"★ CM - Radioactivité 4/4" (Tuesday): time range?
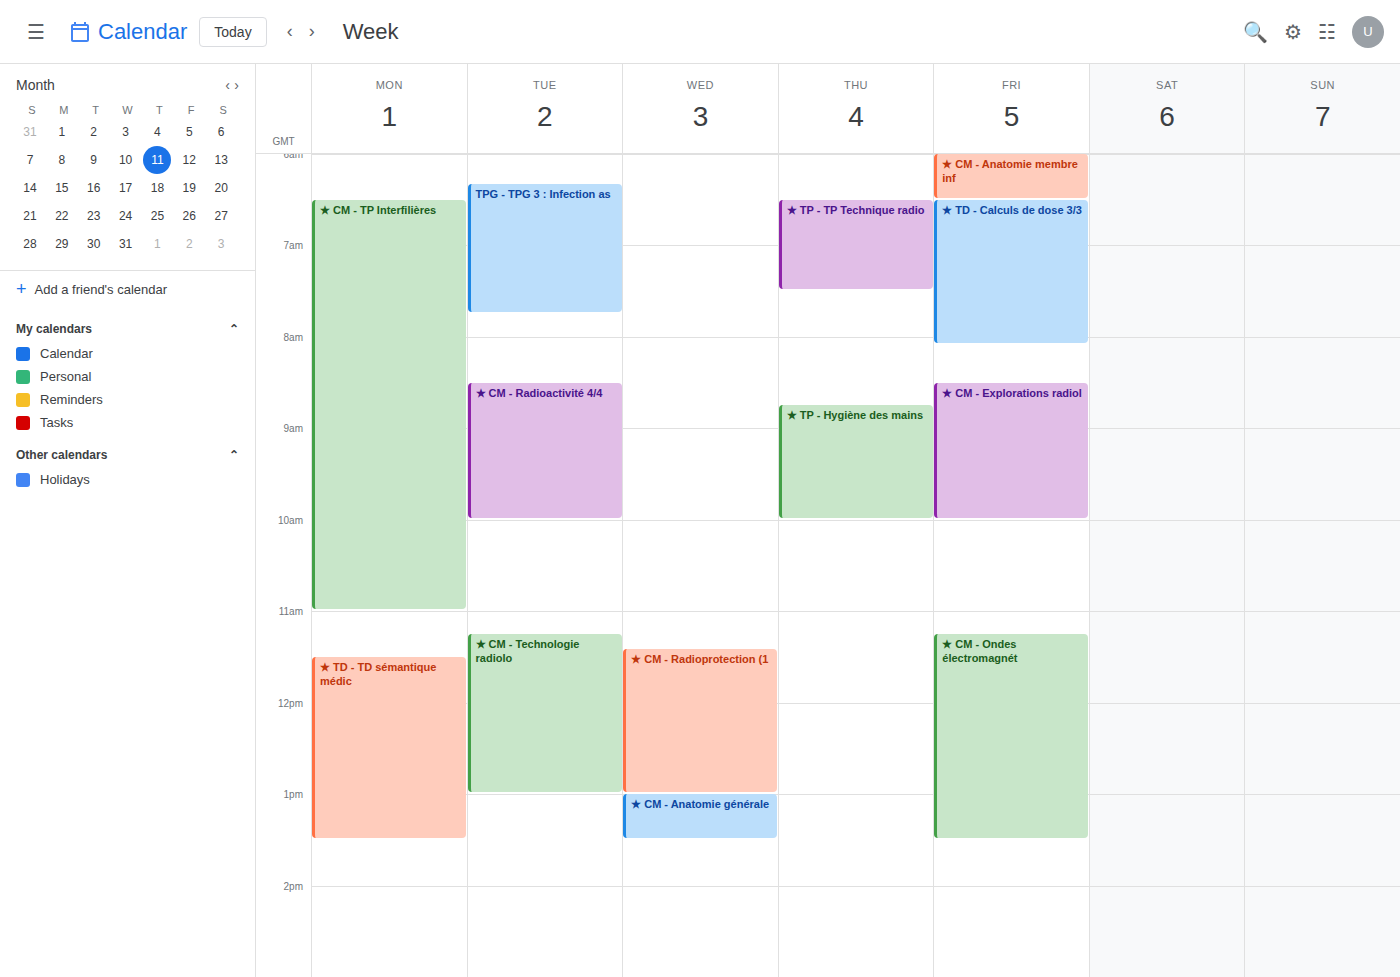
8:30 AM to 10:00 AM